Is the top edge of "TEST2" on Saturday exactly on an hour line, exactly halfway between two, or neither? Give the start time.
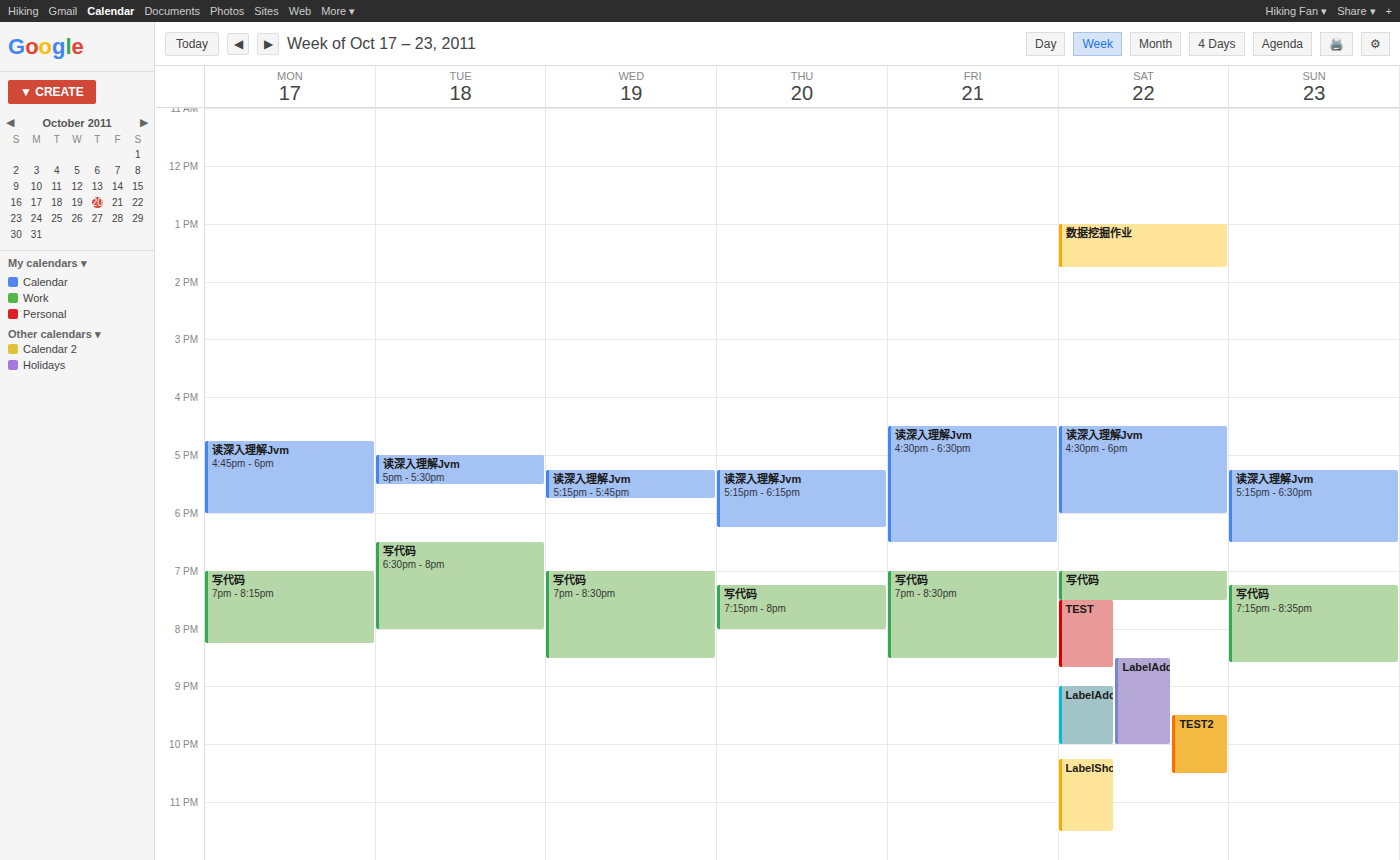
21:30 -- halfway between the 21:00 and 22:00 lines.